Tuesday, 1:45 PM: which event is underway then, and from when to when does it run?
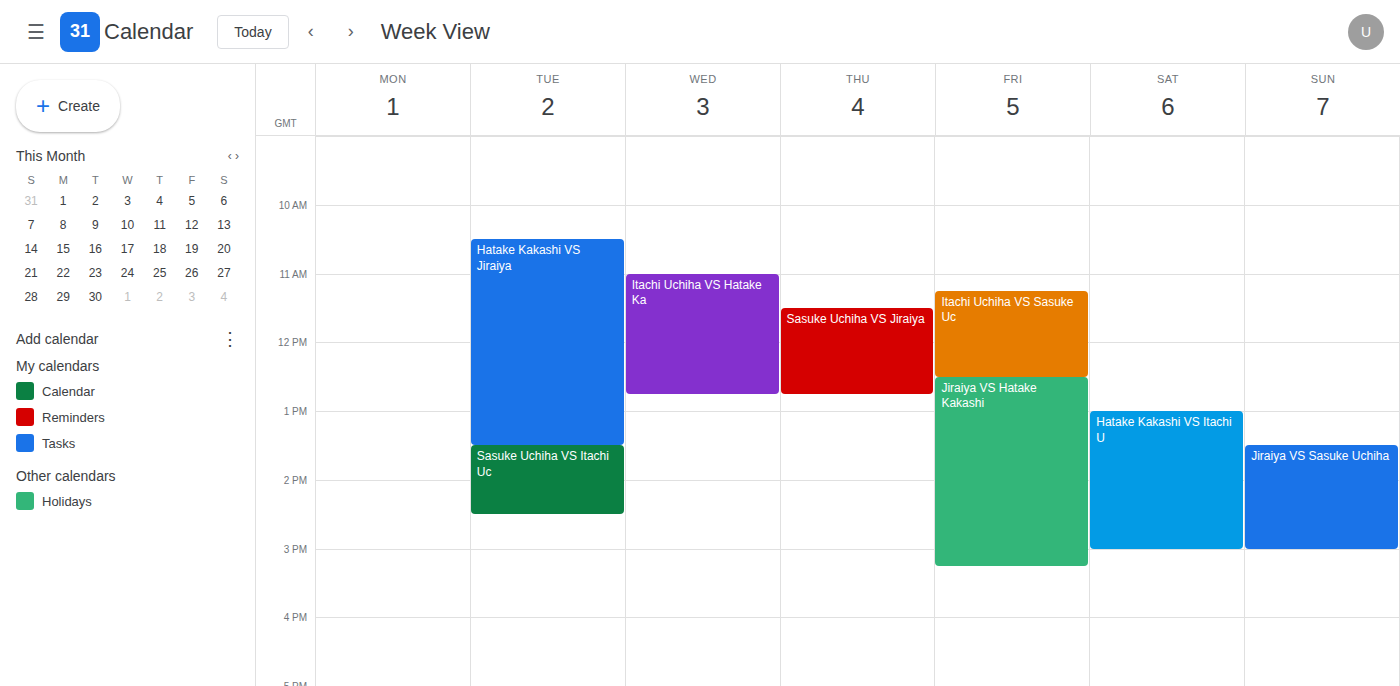
"Sasuke Uchiha VS Itachi Uc", 1:30 PM to 2:30 PM